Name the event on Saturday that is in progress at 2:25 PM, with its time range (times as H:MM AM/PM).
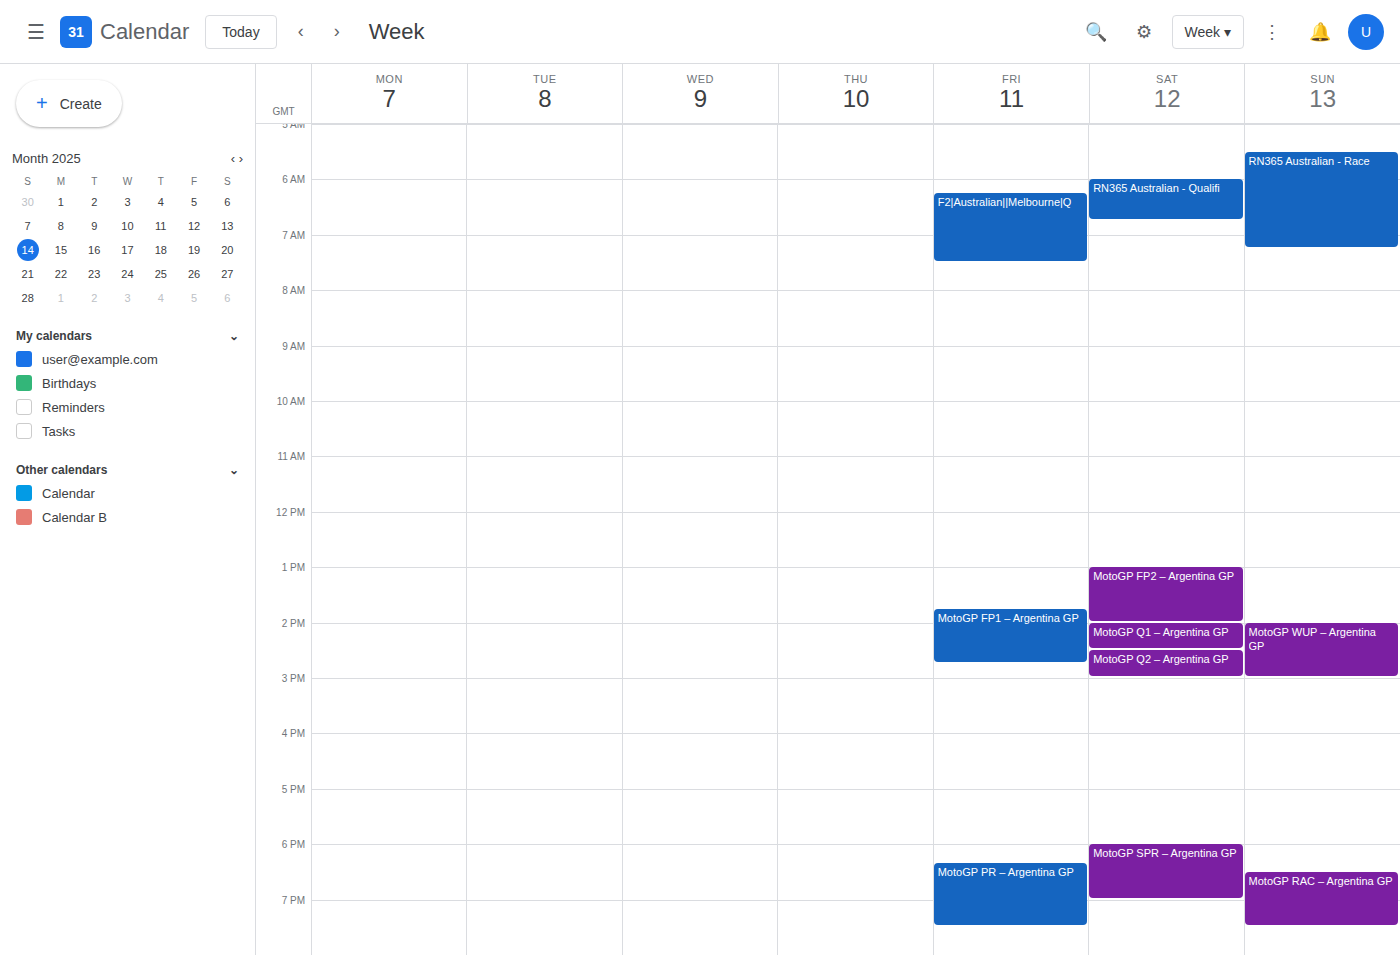
"MotoGP Q1 – Argentina GP", 2:00 PM to 2:30 PM